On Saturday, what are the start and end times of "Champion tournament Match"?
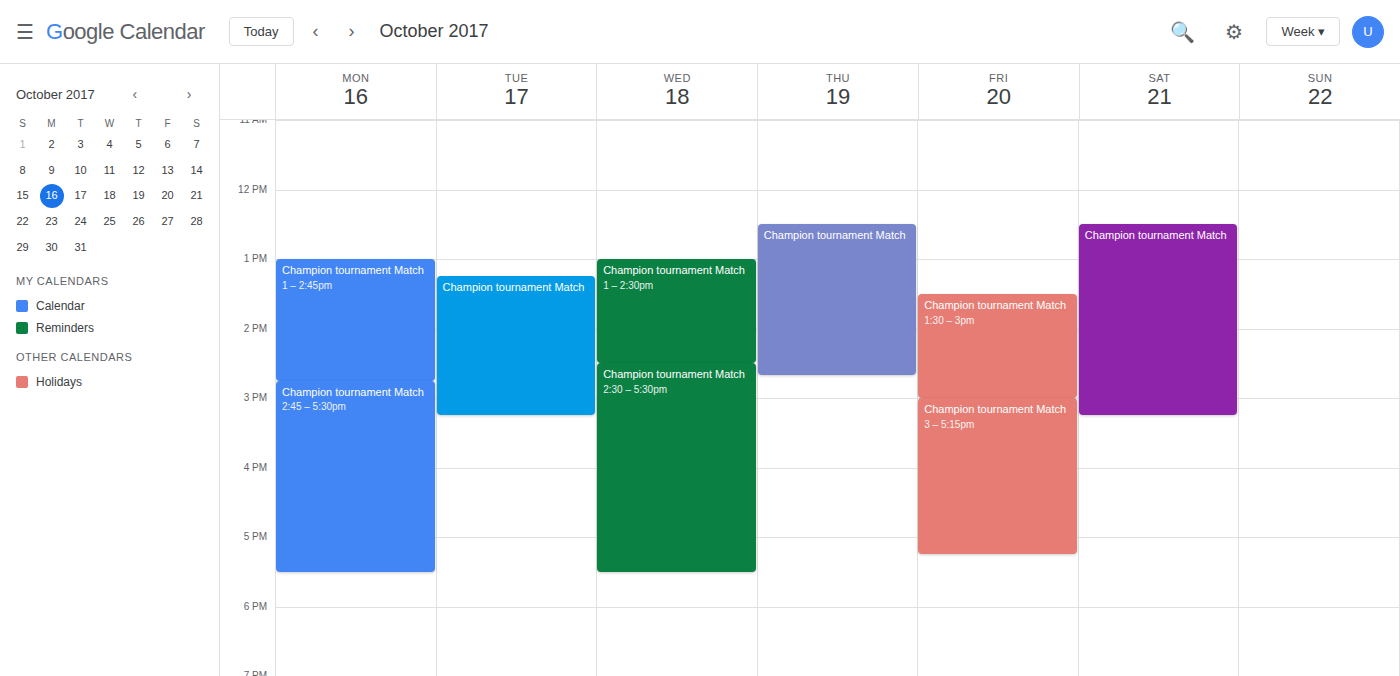
12:30 PM to 3:15 PM